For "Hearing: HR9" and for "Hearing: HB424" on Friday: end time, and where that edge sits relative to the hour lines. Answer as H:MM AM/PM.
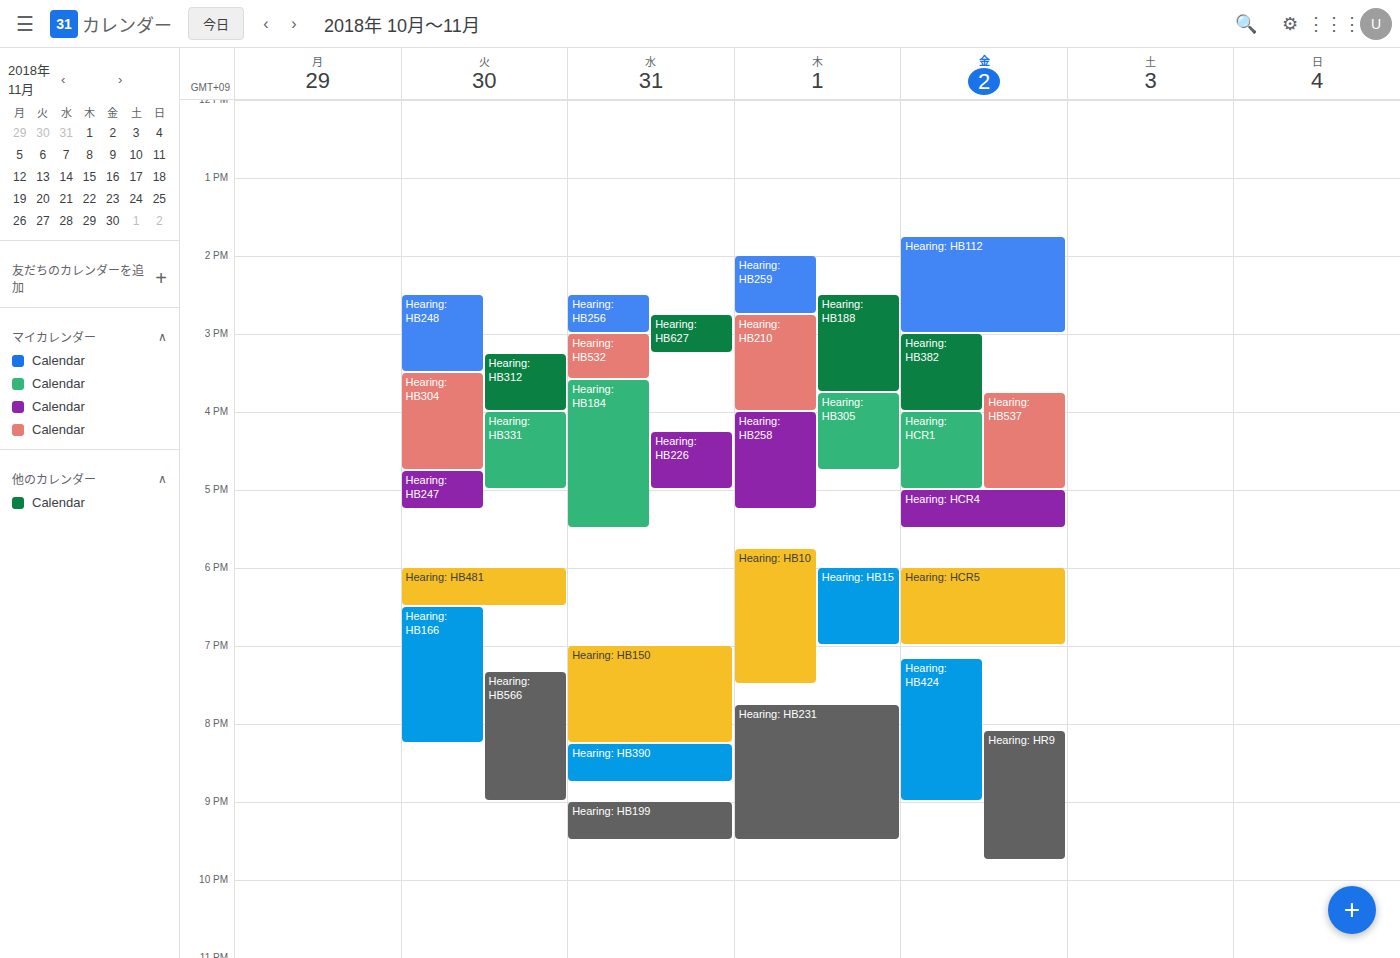
"Hearing: HR9": 9:45 PM, neither: three quarters of the way from the 9 PM line to the 10 PM line. "Hearing: HB424": 9:00 PM, exactly on the 9 PM line.